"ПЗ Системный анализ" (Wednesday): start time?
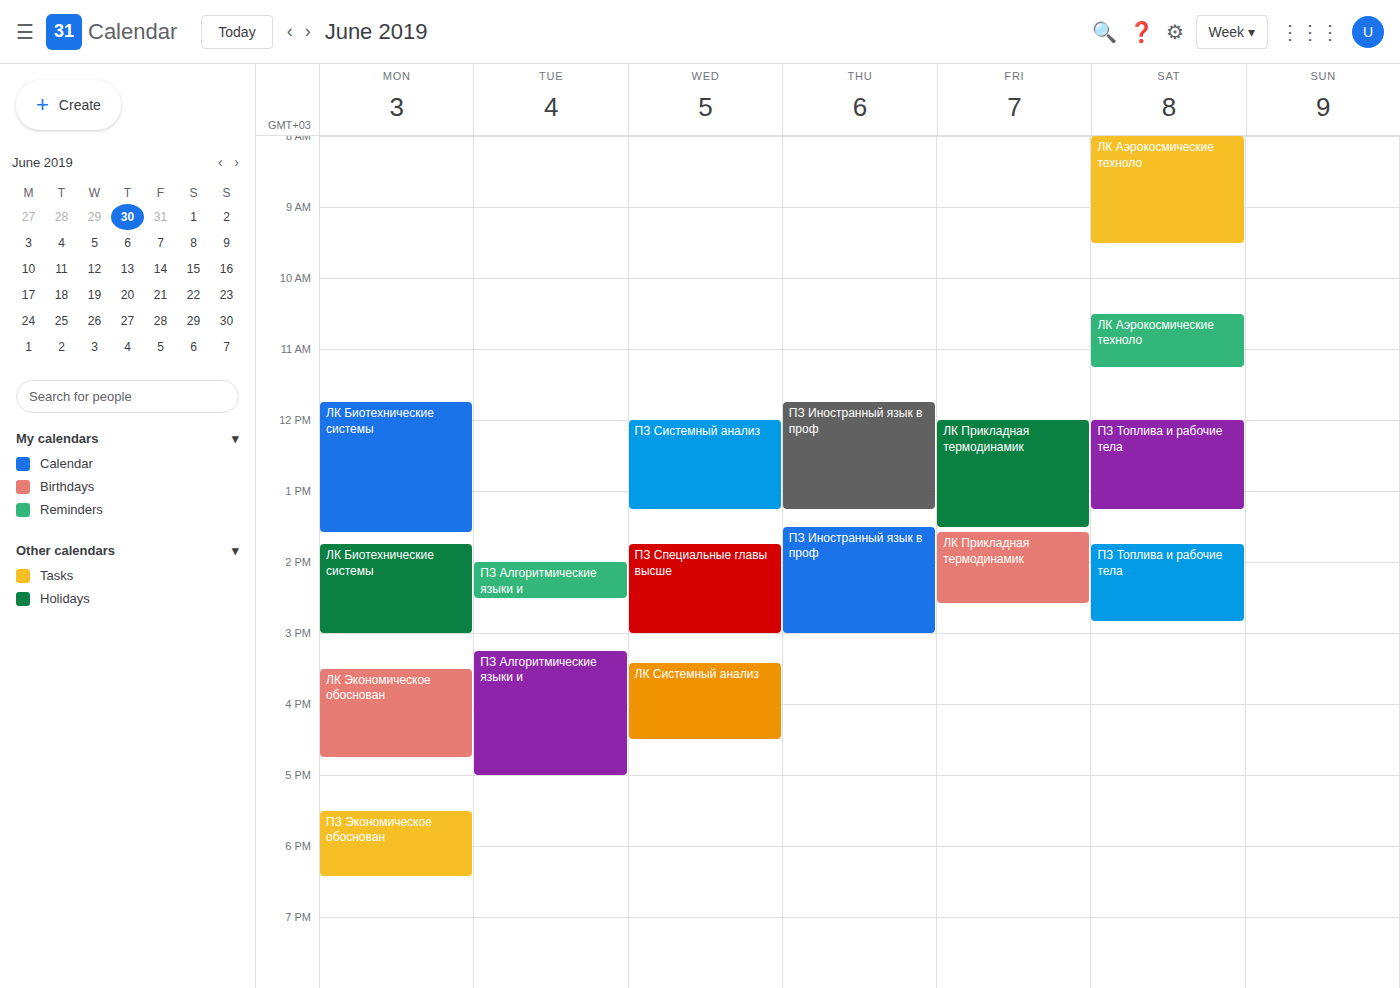
12:00 PM